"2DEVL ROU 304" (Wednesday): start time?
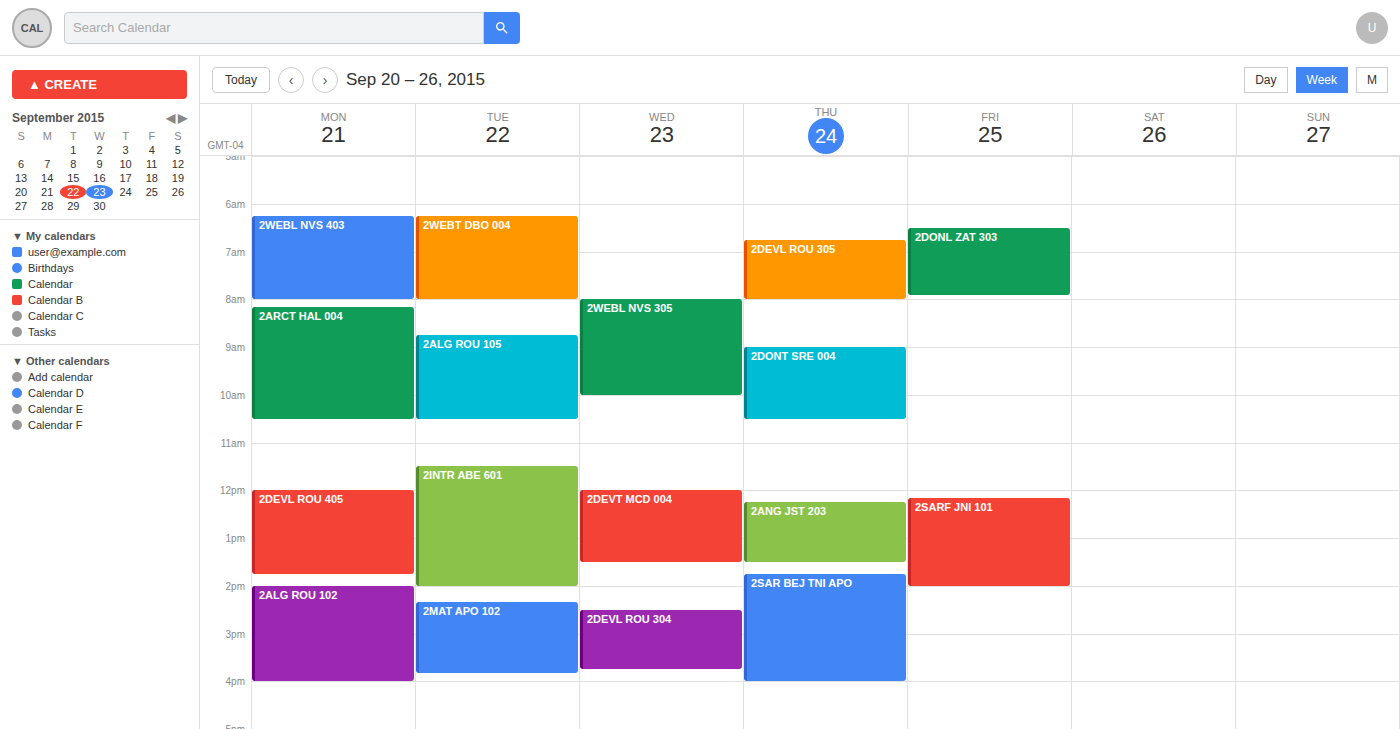
2:30 PM